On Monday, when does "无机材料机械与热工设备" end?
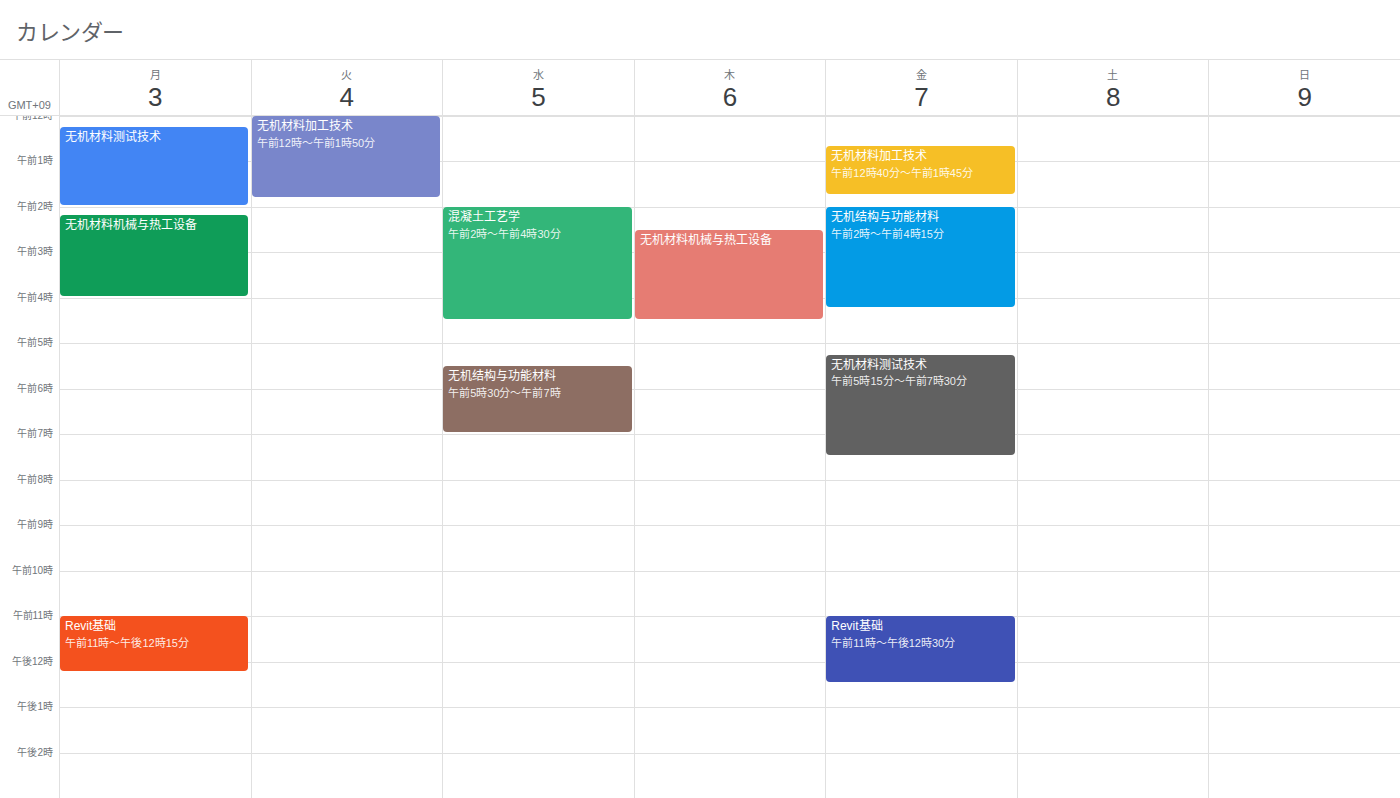
04:00